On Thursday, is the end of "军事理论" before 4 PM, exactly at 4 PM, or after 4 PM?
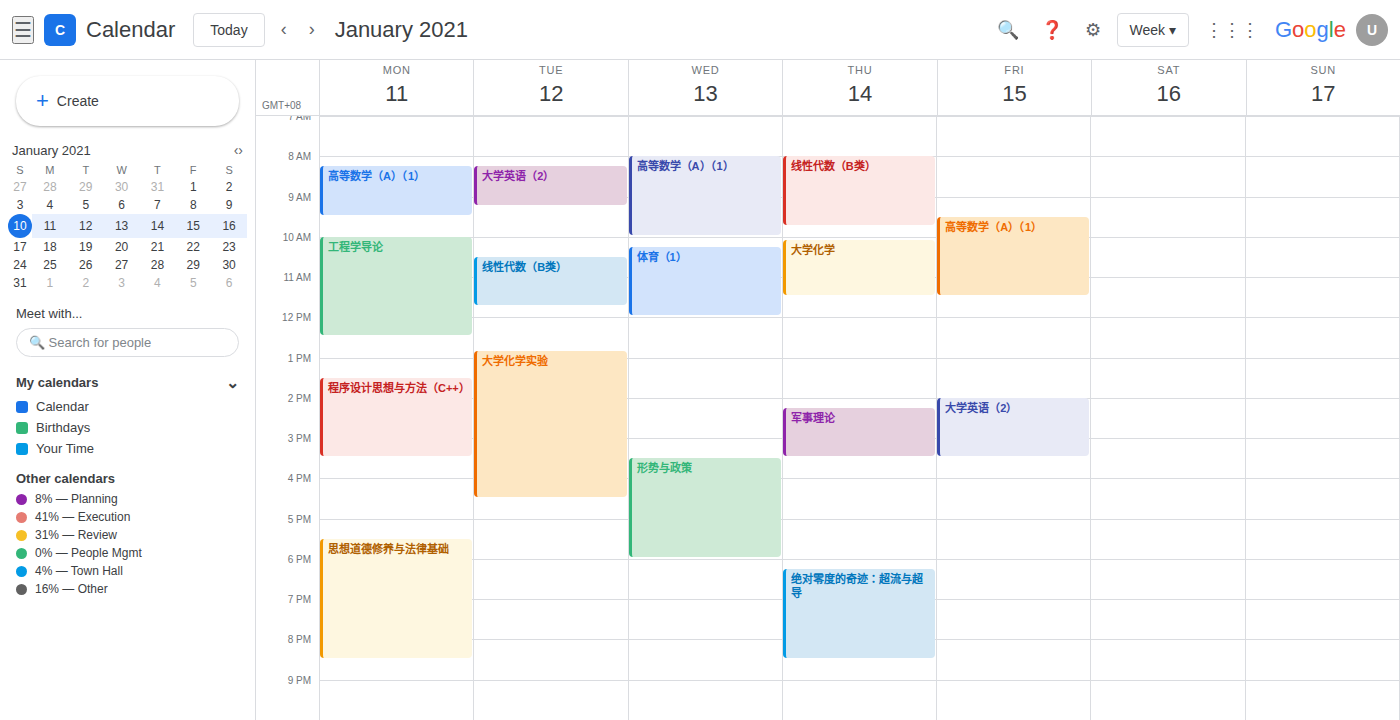
3:30 PM -- before 4 PM, 30 minutes above the 4 PM line.